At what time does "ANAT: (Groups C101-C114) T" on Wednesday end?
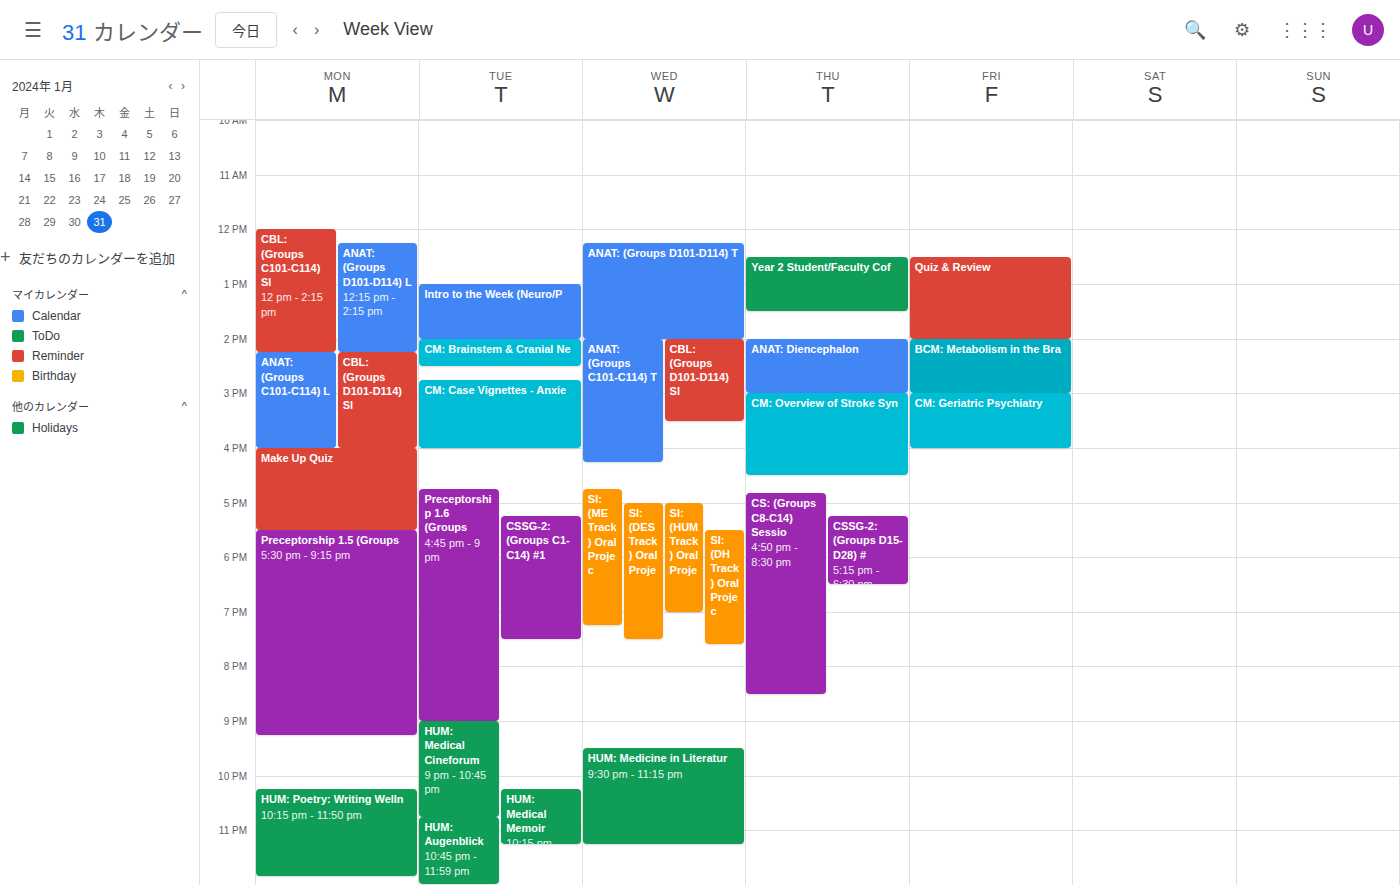
16:15